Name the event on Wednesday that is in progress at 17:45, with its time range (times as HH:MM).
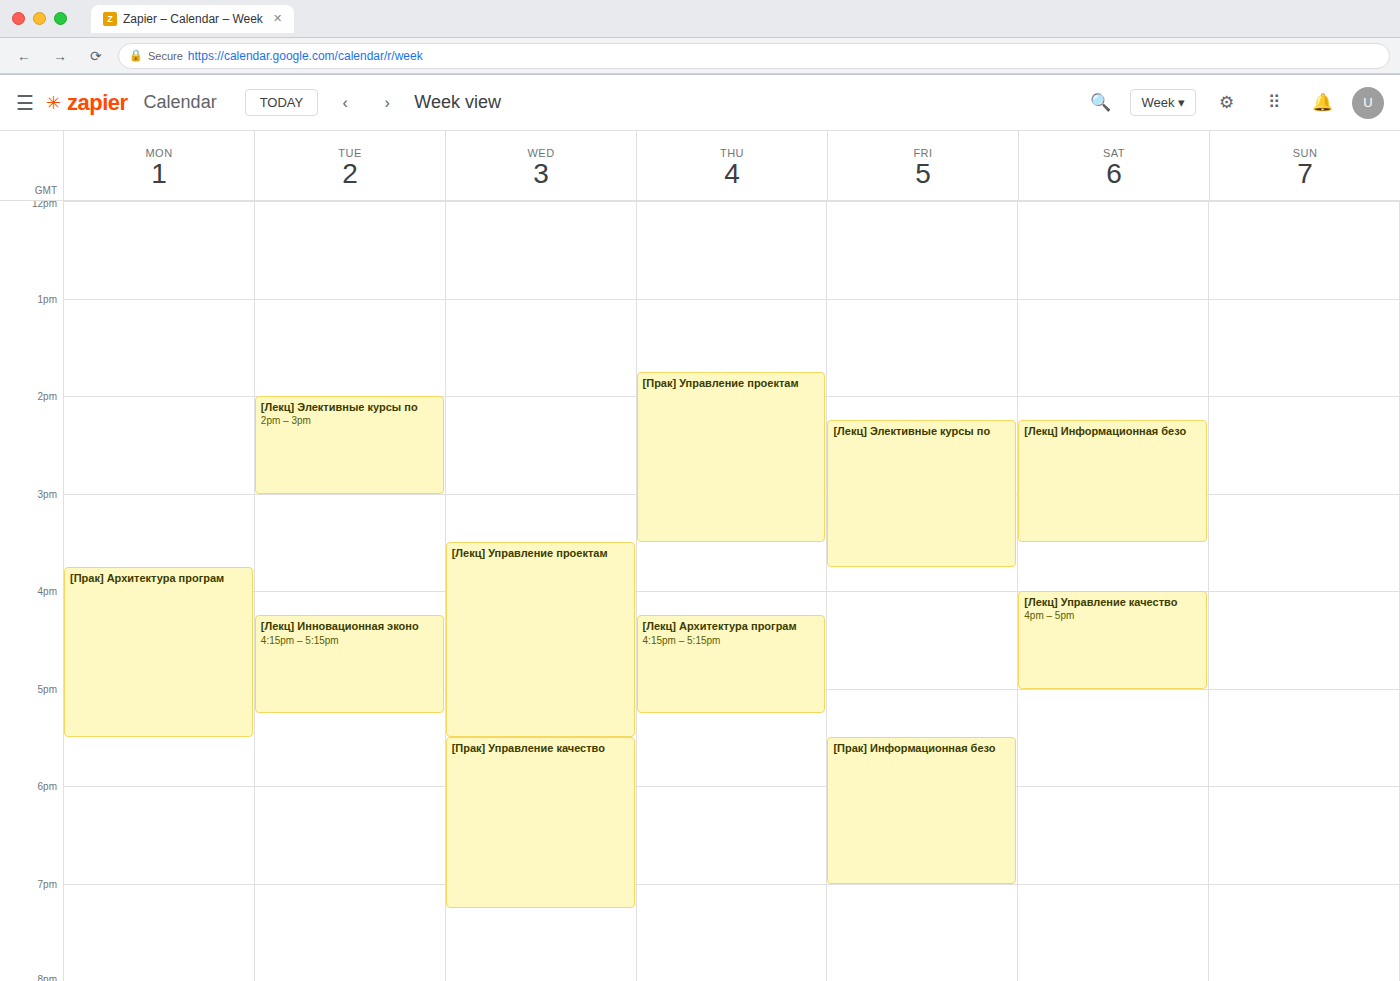
"[Прак] Управление качество", 17:30 to 19:15